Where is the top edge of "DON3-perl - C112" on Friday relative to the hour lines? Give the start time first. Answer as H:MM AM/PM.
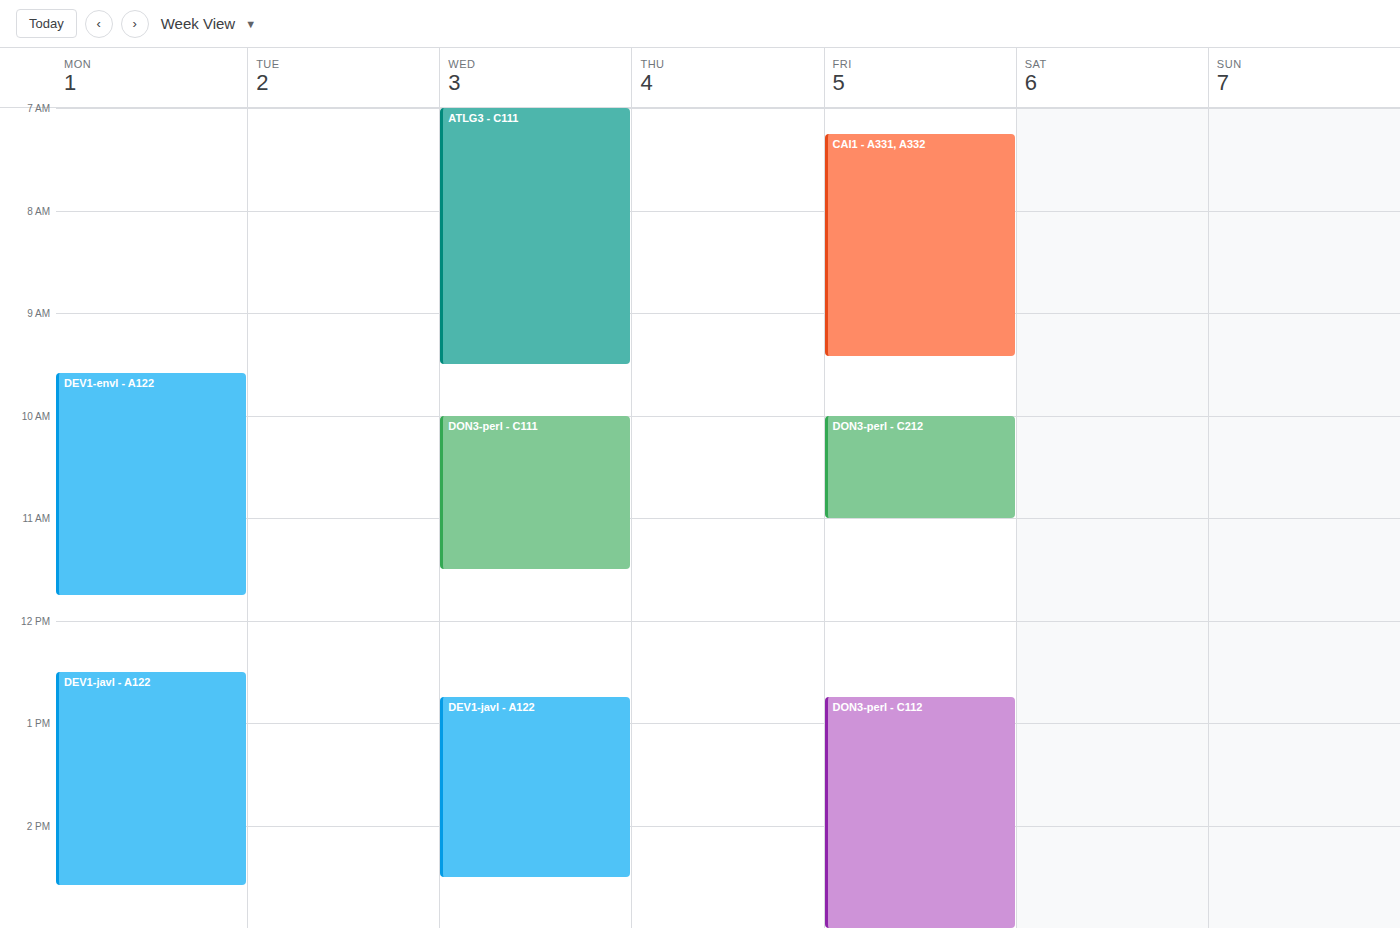
12:45 PM -- neither: three quarters of the way from the 12 PM line to the 1 PM line.